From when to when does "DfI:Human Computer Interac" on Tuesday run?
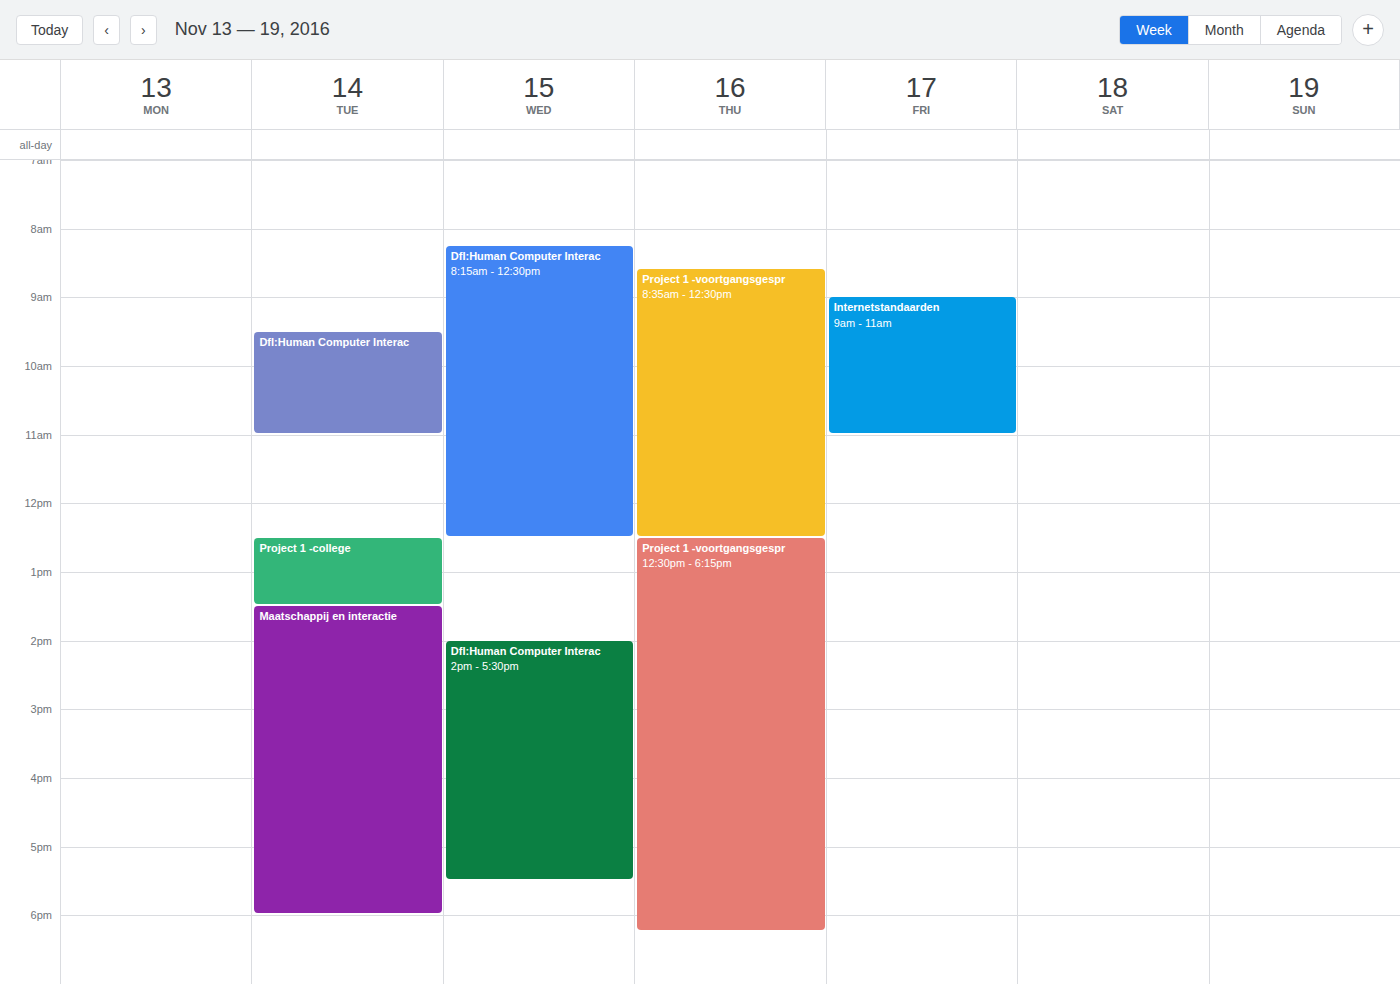
9:30 AM to 11:00 AM